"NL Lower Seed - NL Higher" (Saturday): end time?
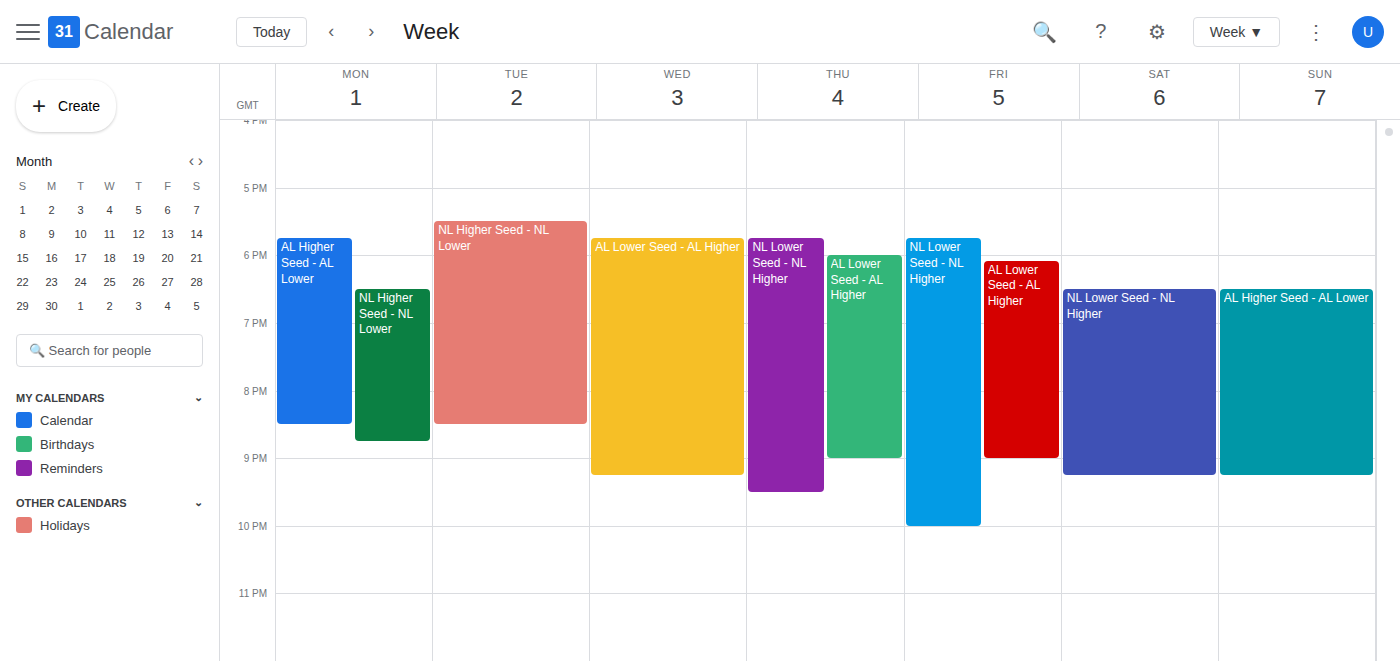
21:15